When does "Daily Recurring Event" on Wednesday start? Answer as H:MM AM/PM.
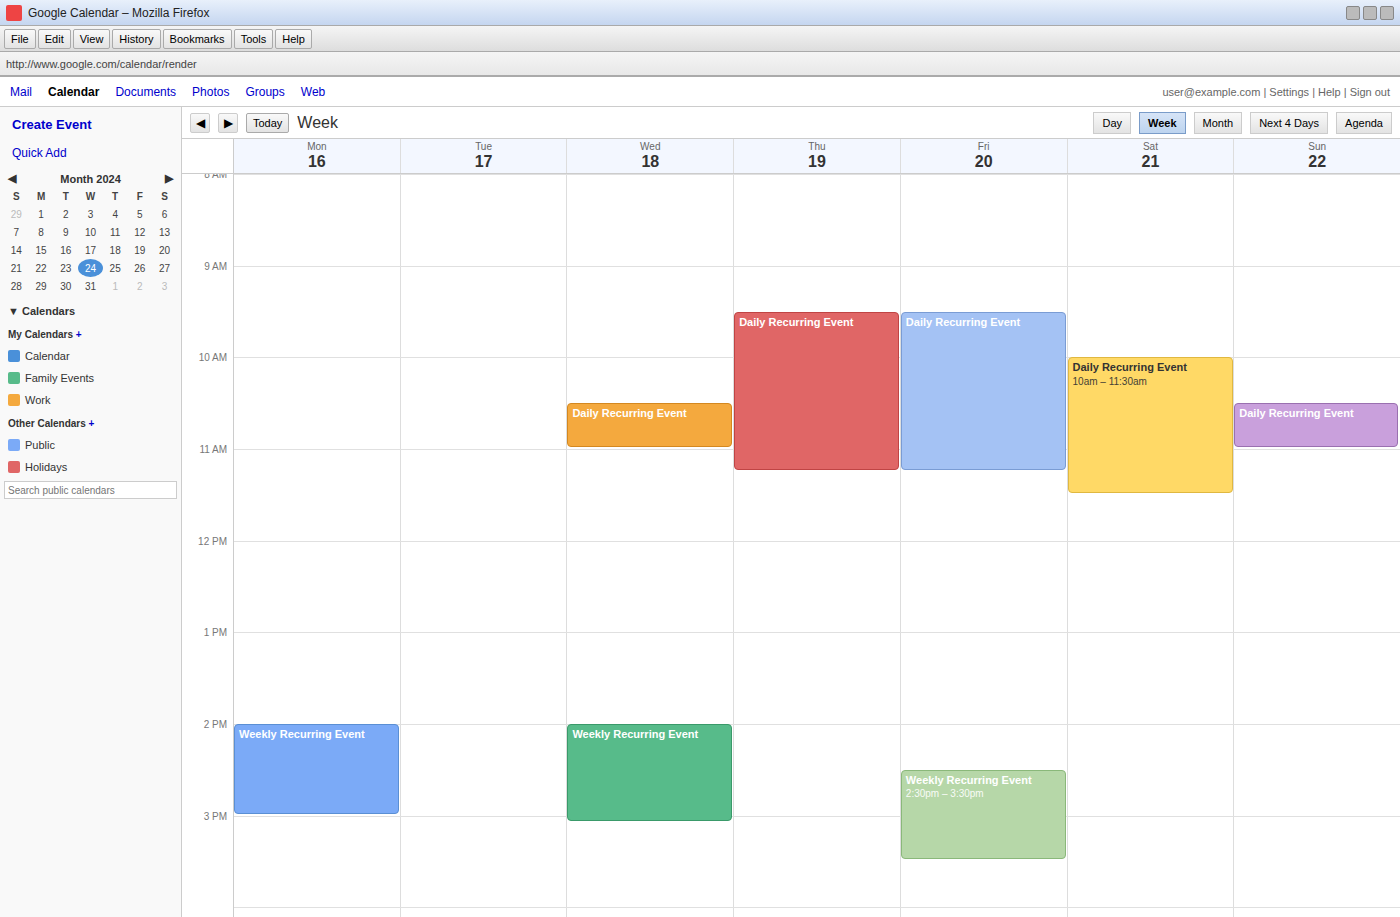
10:30 AM